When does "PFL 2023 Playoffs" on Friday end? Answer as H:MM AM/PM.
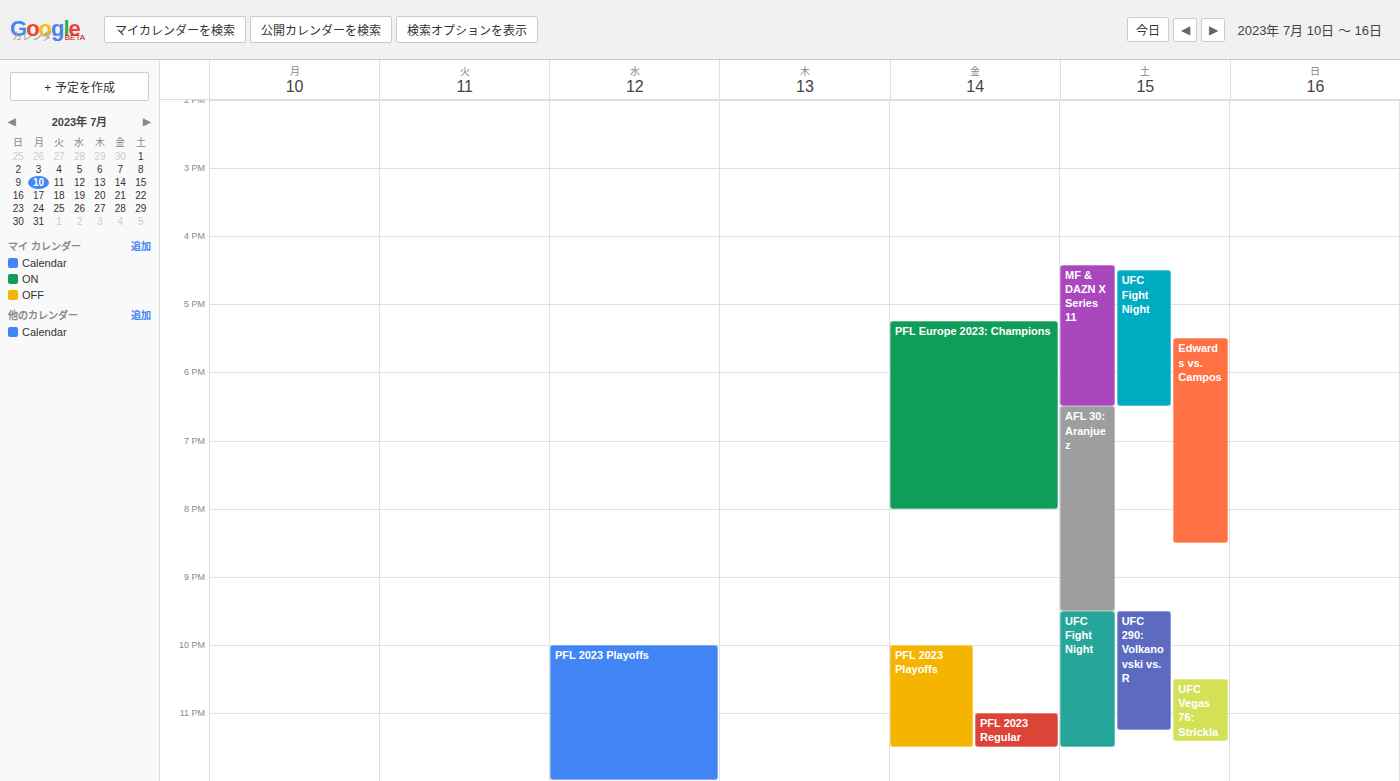
11:30 PM